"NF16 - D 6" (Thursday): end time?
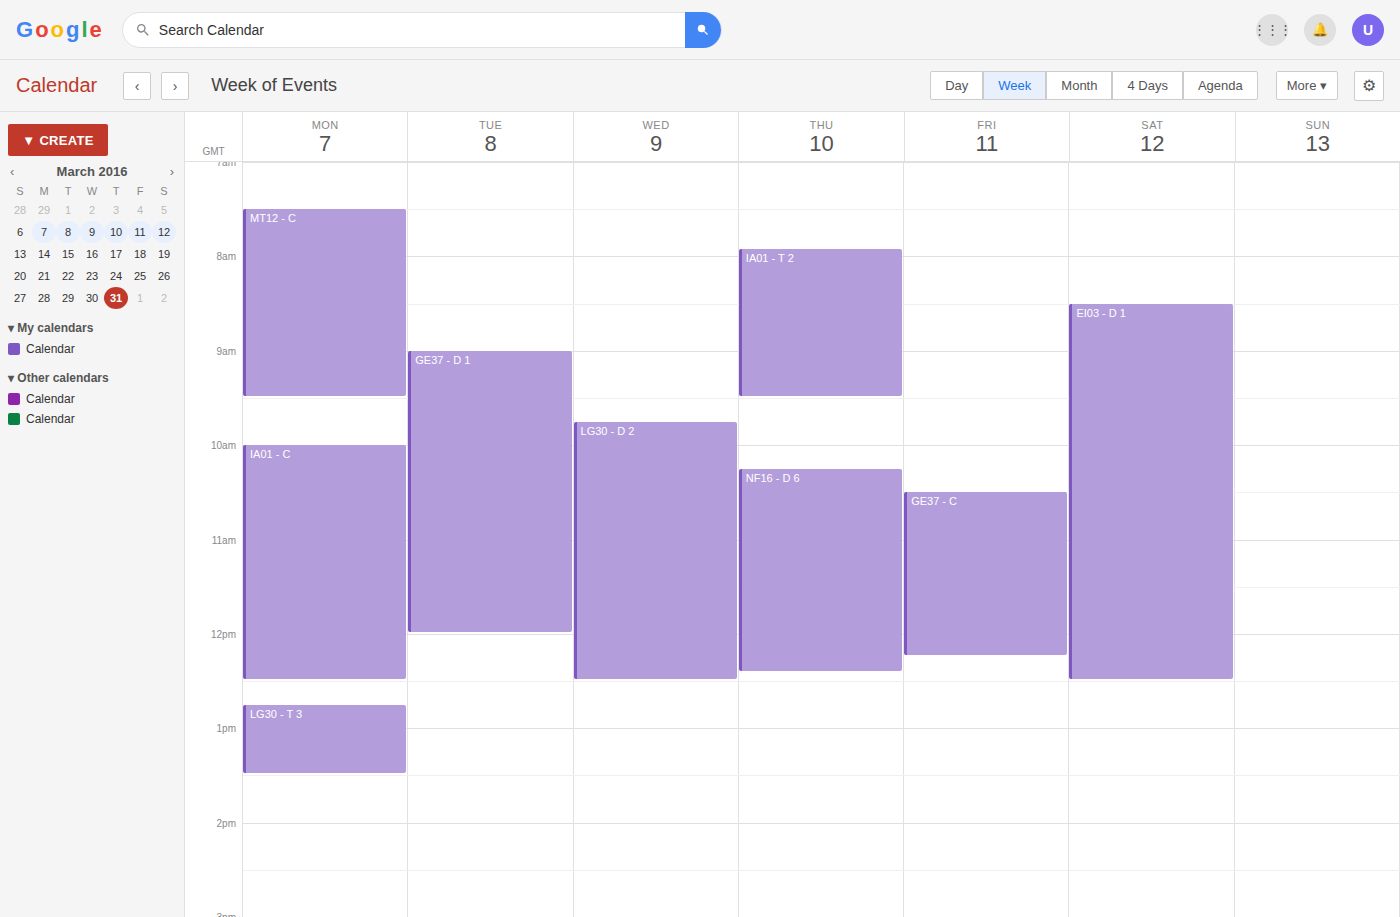
12:25 PM